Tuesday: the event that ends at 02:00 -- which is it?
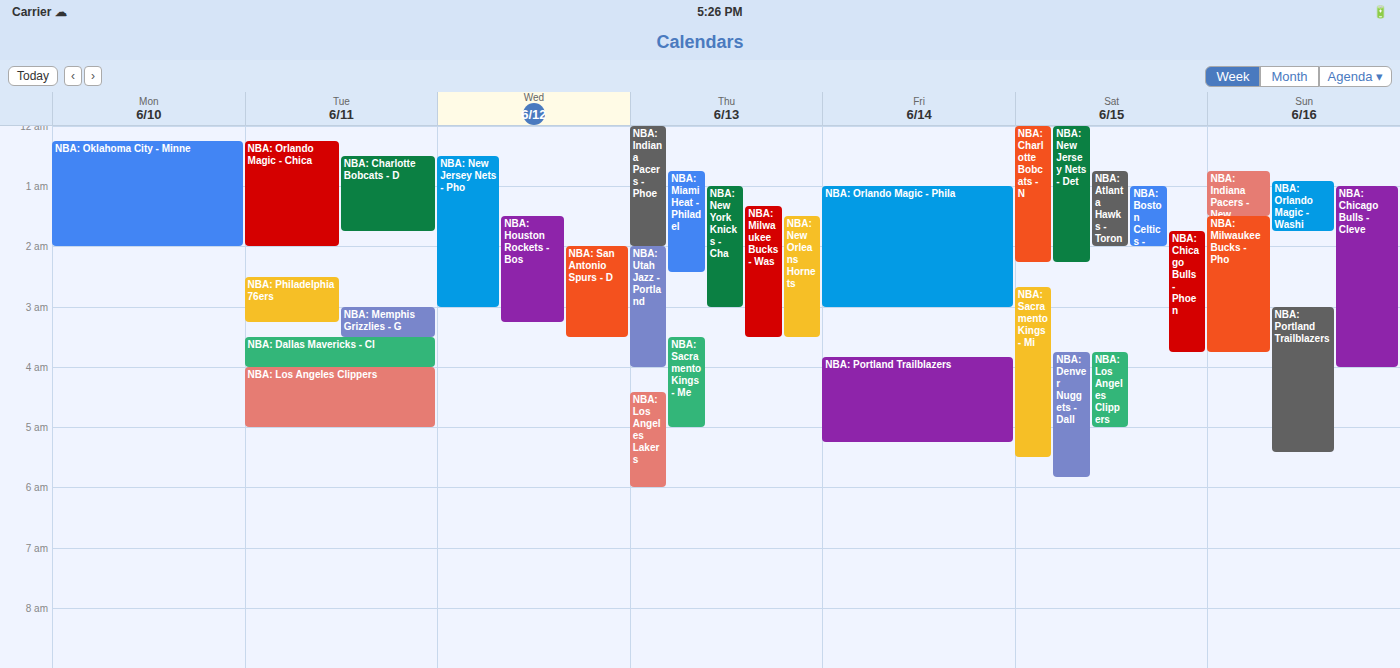
"NBA: Orlando Magic - Chica"